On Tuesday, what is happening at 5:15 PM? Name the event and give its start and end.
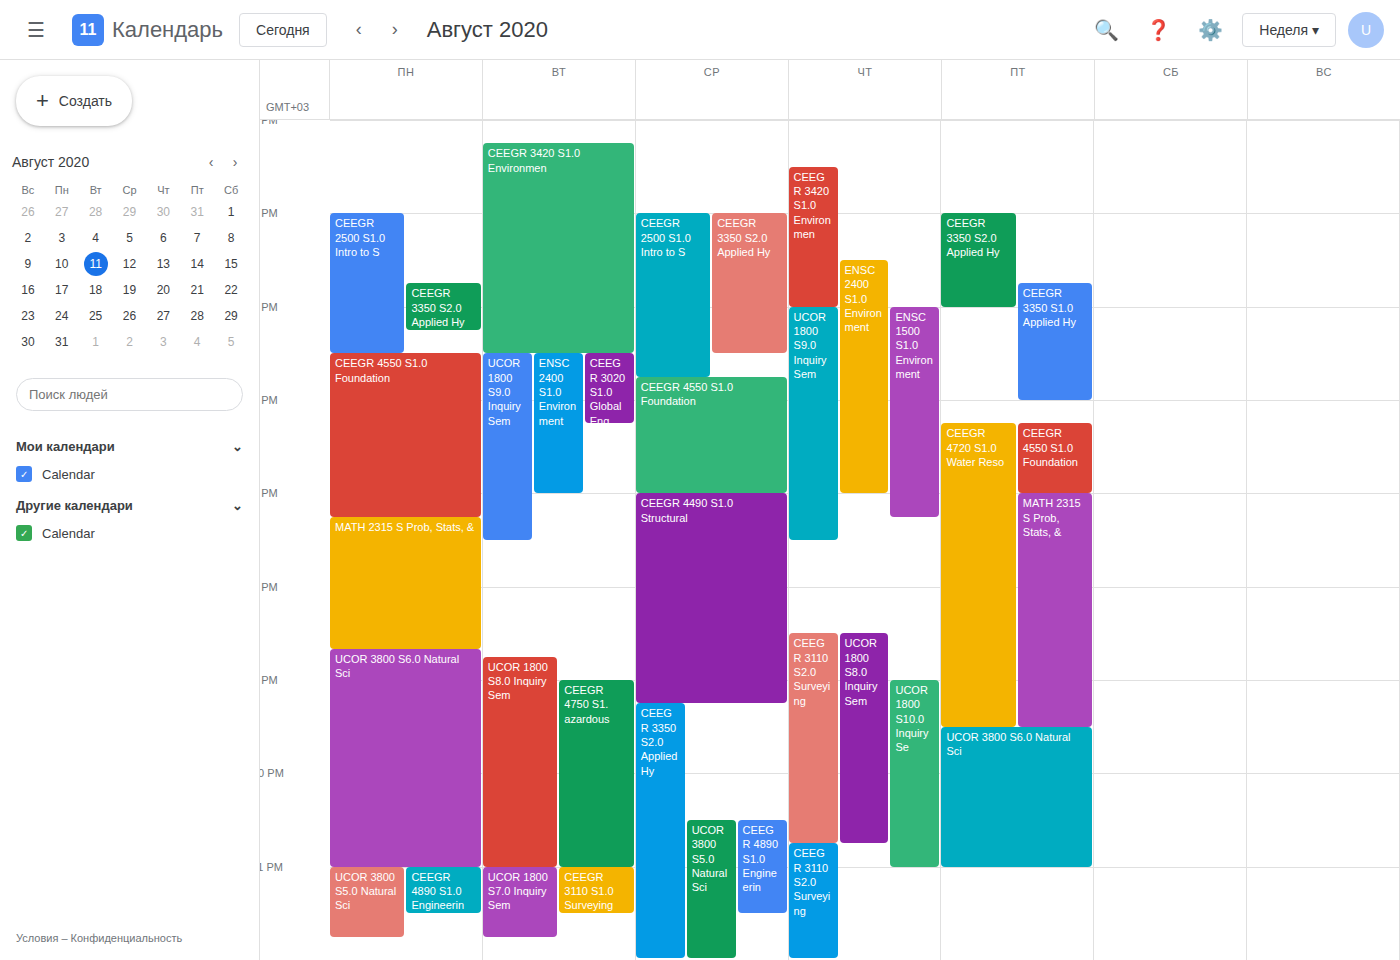
"CEEGR 3420 S1.0 Environmen", 3:15 PM to 5:30 PM